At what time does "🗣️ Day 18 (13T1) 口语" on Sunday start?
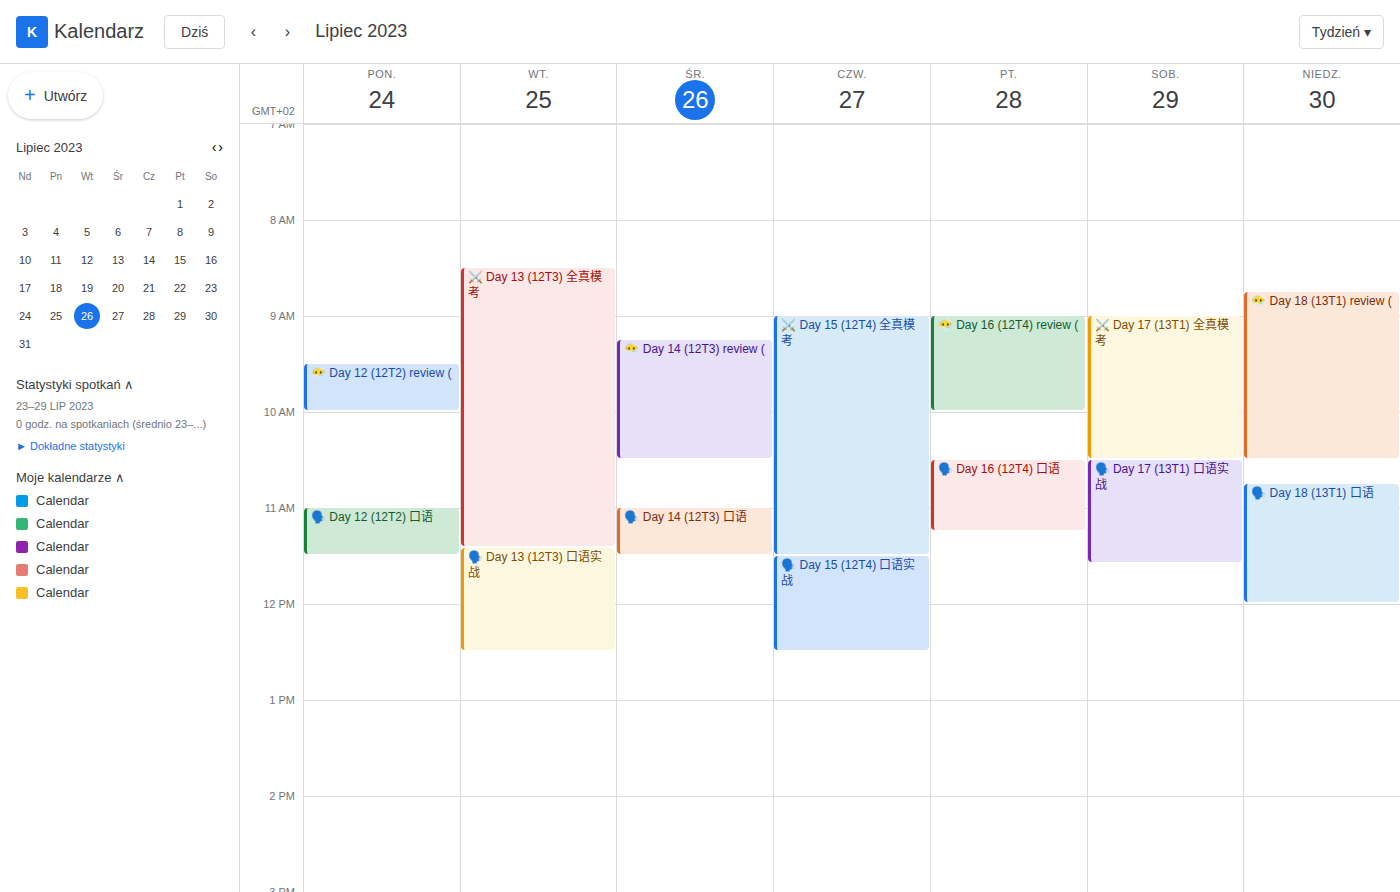
10:45 AM